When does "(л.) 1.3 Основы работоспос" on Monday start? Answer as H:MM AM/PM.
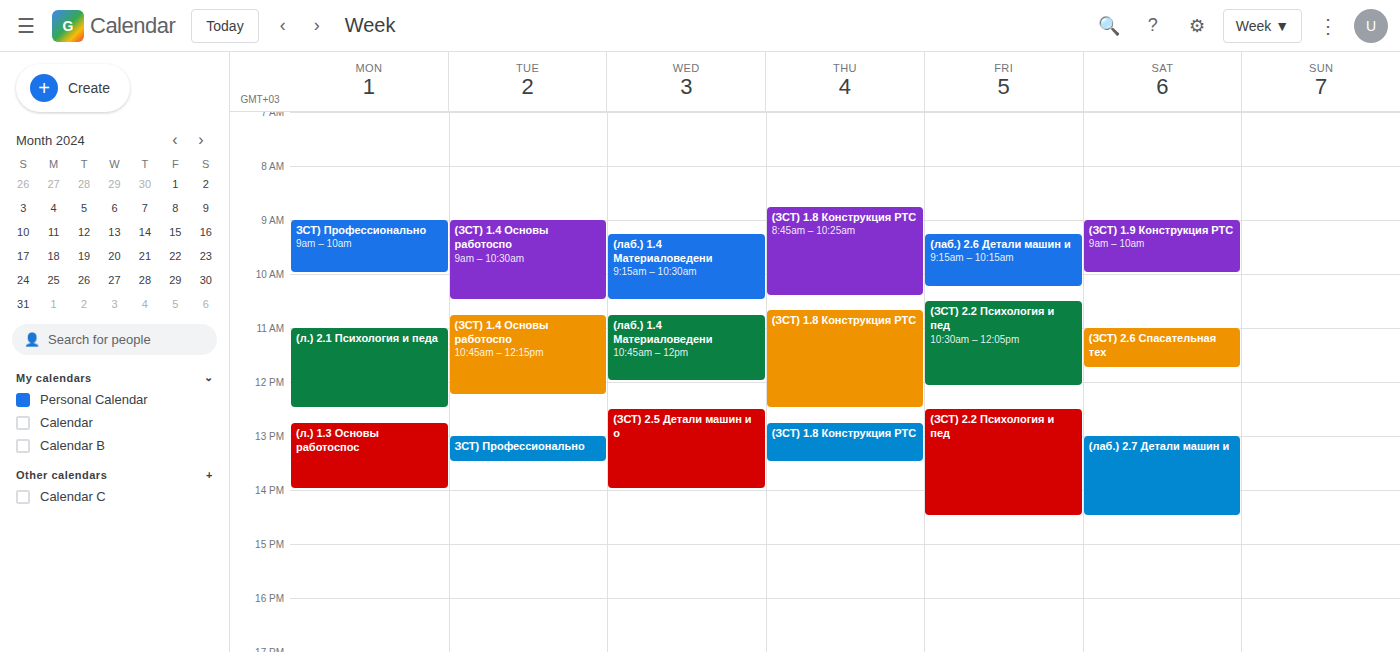
12:45 PM